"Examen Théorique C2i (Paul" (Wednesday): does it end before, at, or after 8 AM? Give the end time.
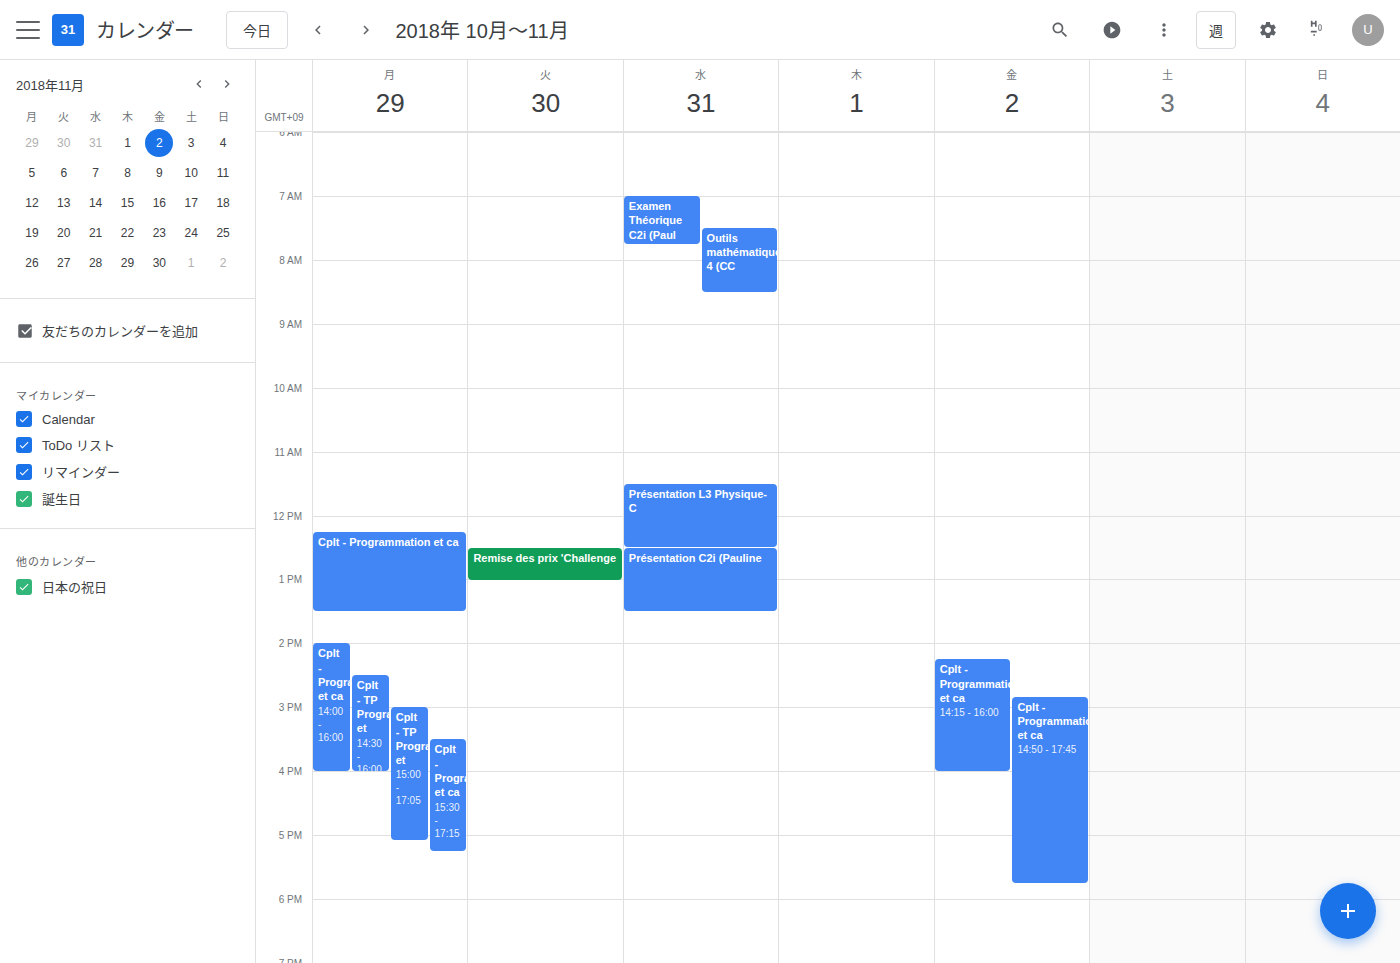
7:45 AM -- before 8 AM, 15 minutes above the 8 AM line.